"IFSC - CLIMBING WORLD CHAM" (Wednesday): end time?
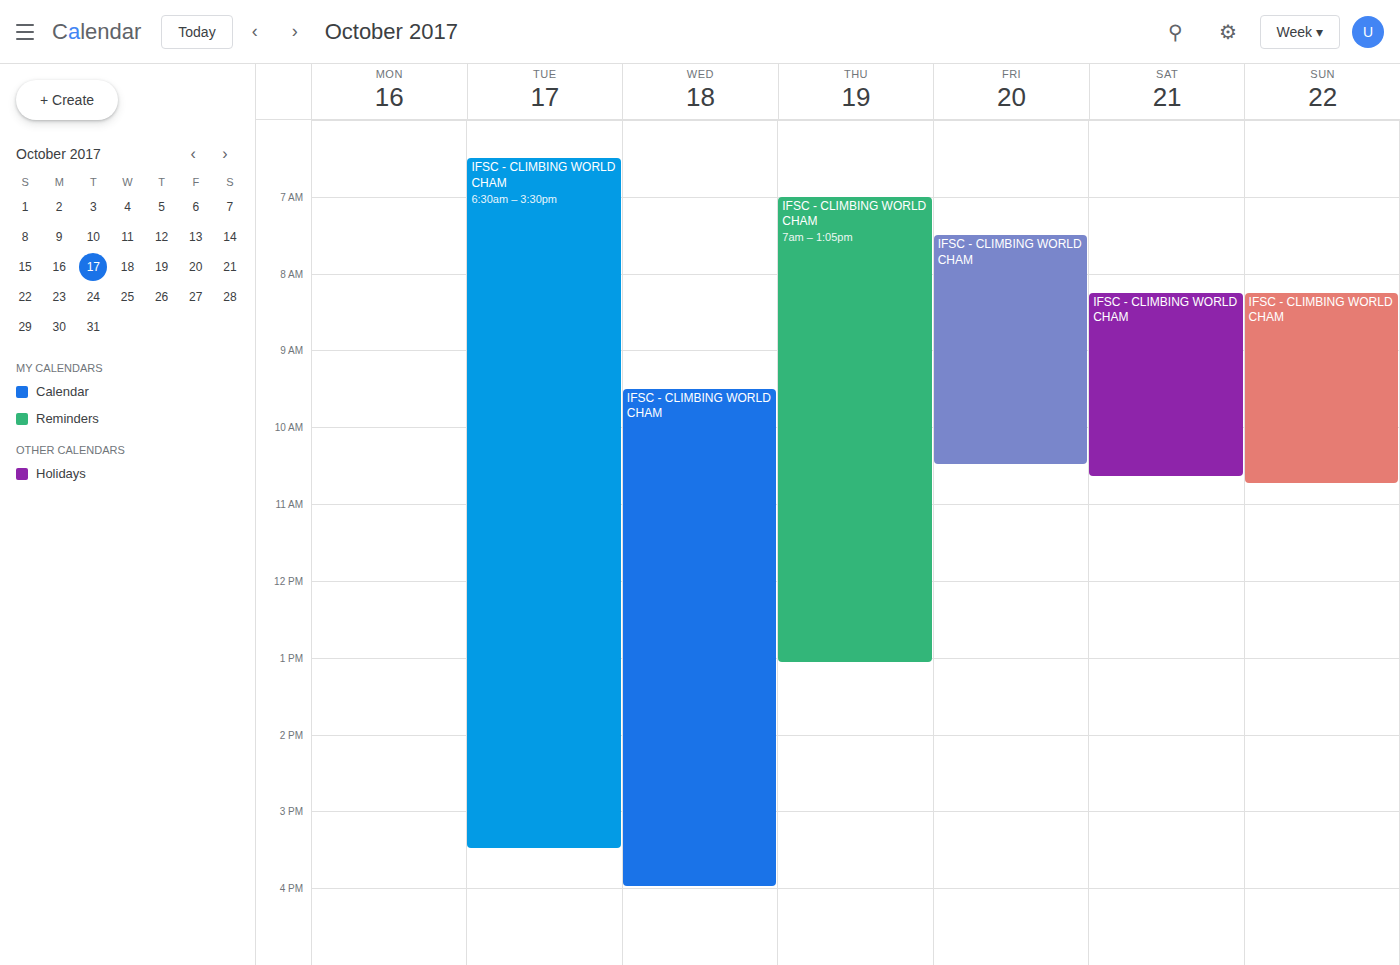
4:00 PM